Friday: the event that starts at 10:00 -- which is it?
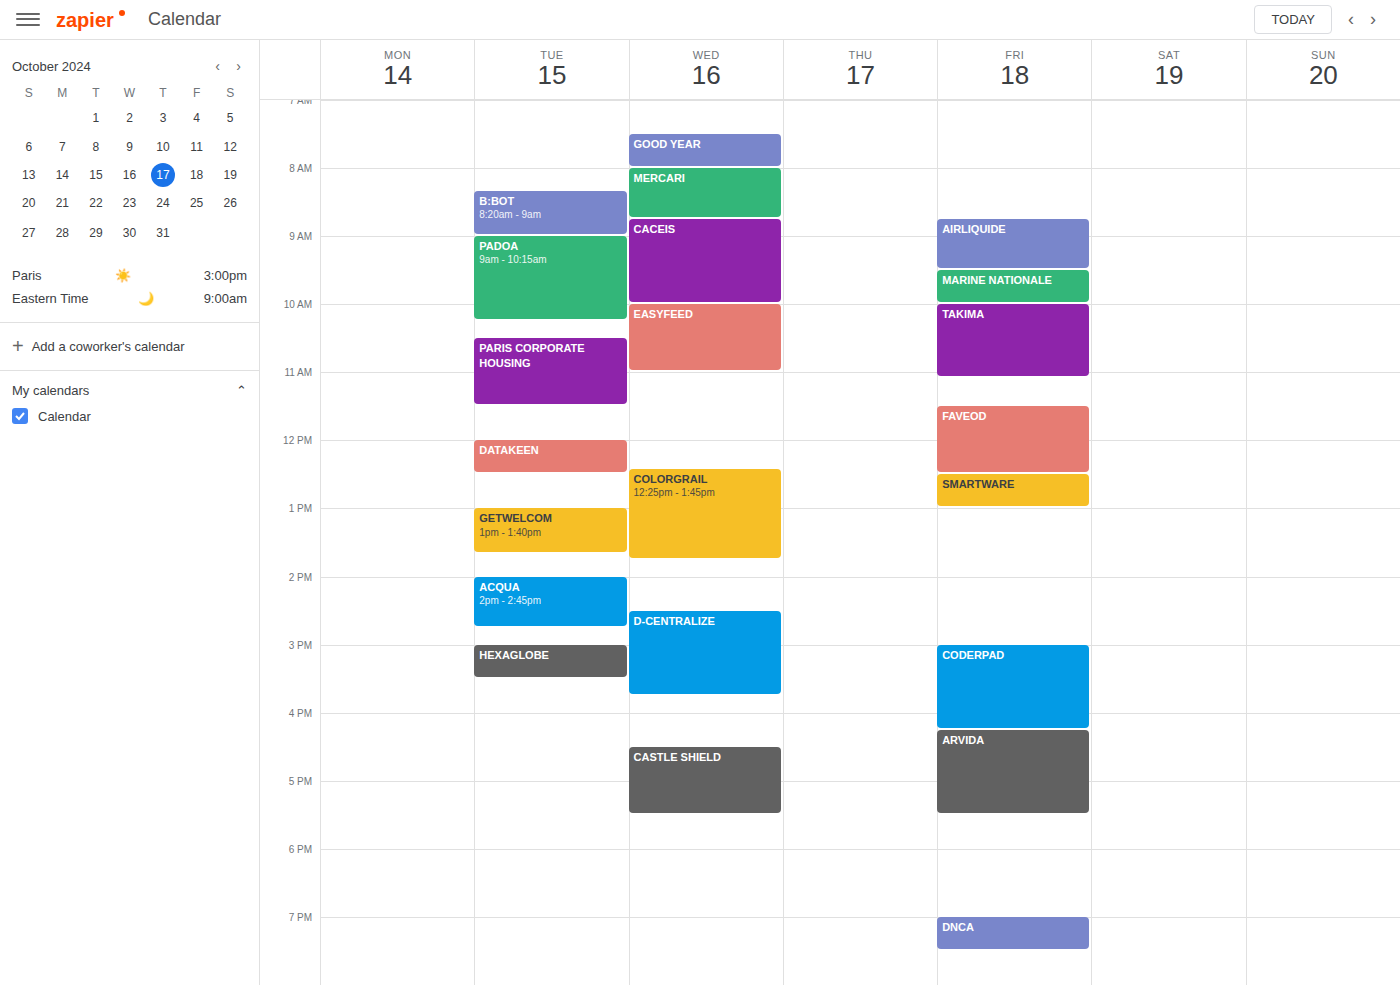
"TAKIMA"